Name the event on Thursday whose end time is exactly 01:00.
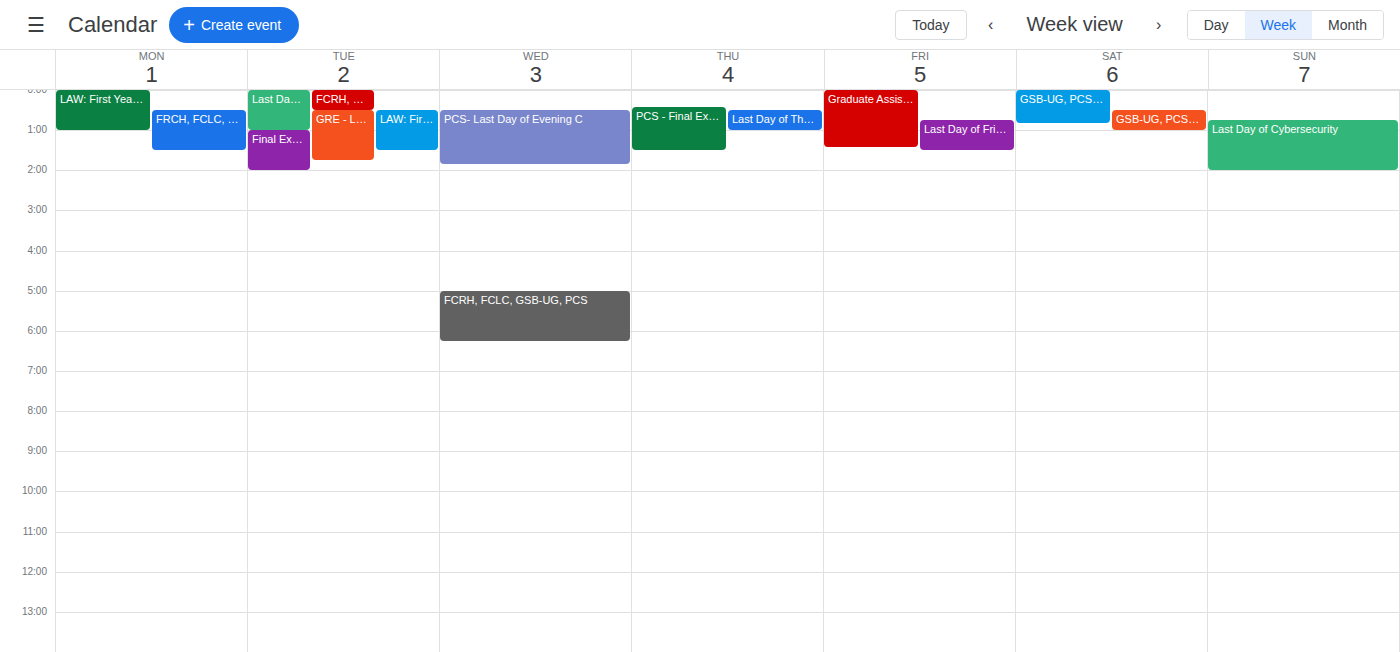
"Last Day of Thursday Class"